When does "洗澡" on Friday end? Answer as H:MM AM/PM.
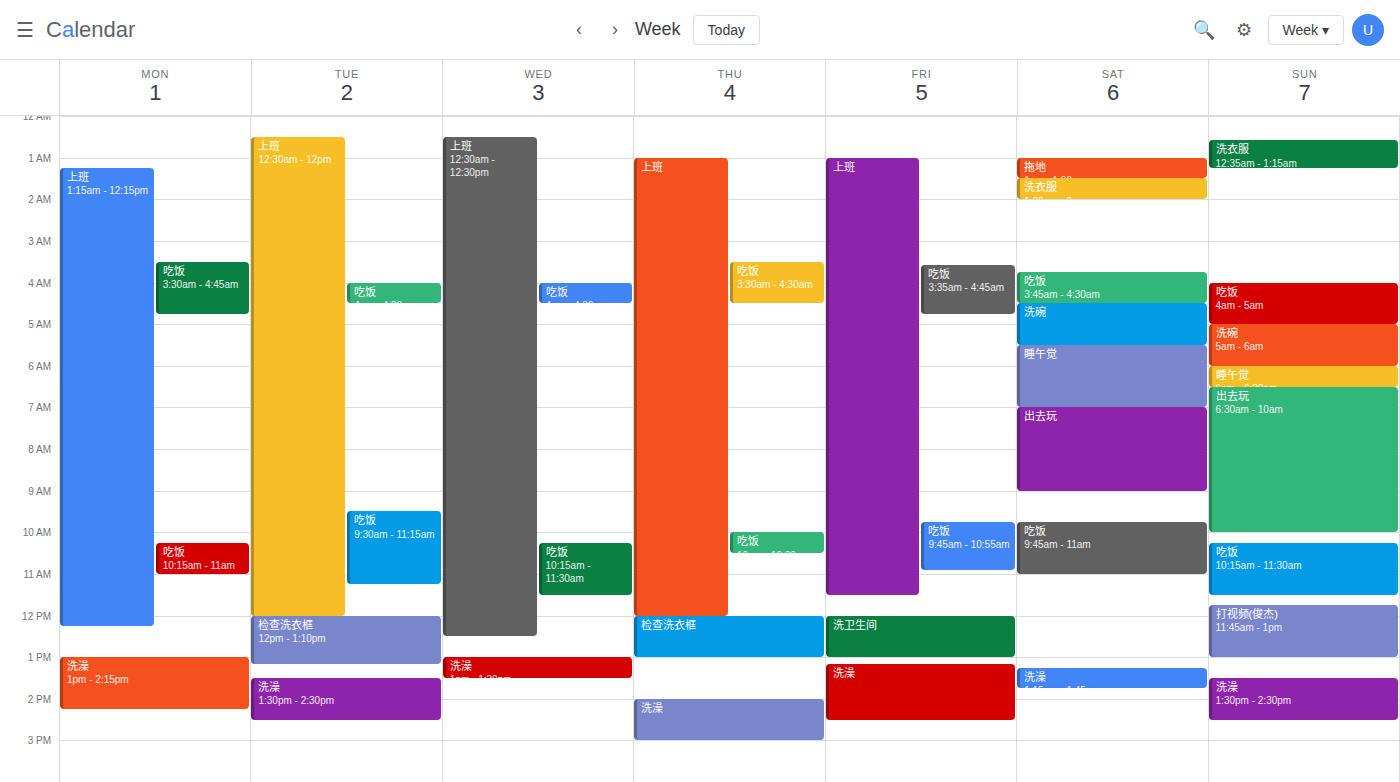
2:30 PM